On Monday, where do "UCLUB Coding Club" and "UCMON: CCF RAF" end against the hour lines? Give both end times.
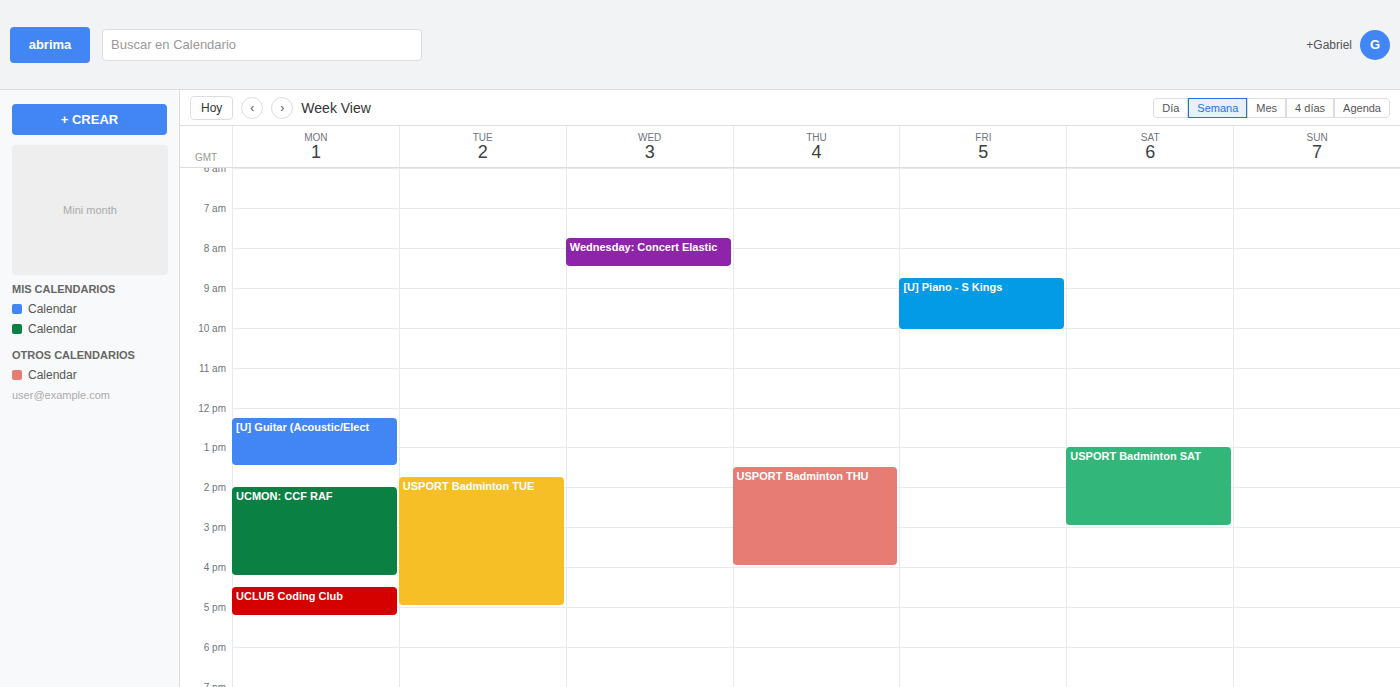
"UCLUB Coding Club": 17:15, neither: a quarter of the way from the 17:00 line to the 18:00 line. "UCMON: CCF RAF": 16:15, neither: a quarter of the way from the 16:00 line to the 17:00 line.